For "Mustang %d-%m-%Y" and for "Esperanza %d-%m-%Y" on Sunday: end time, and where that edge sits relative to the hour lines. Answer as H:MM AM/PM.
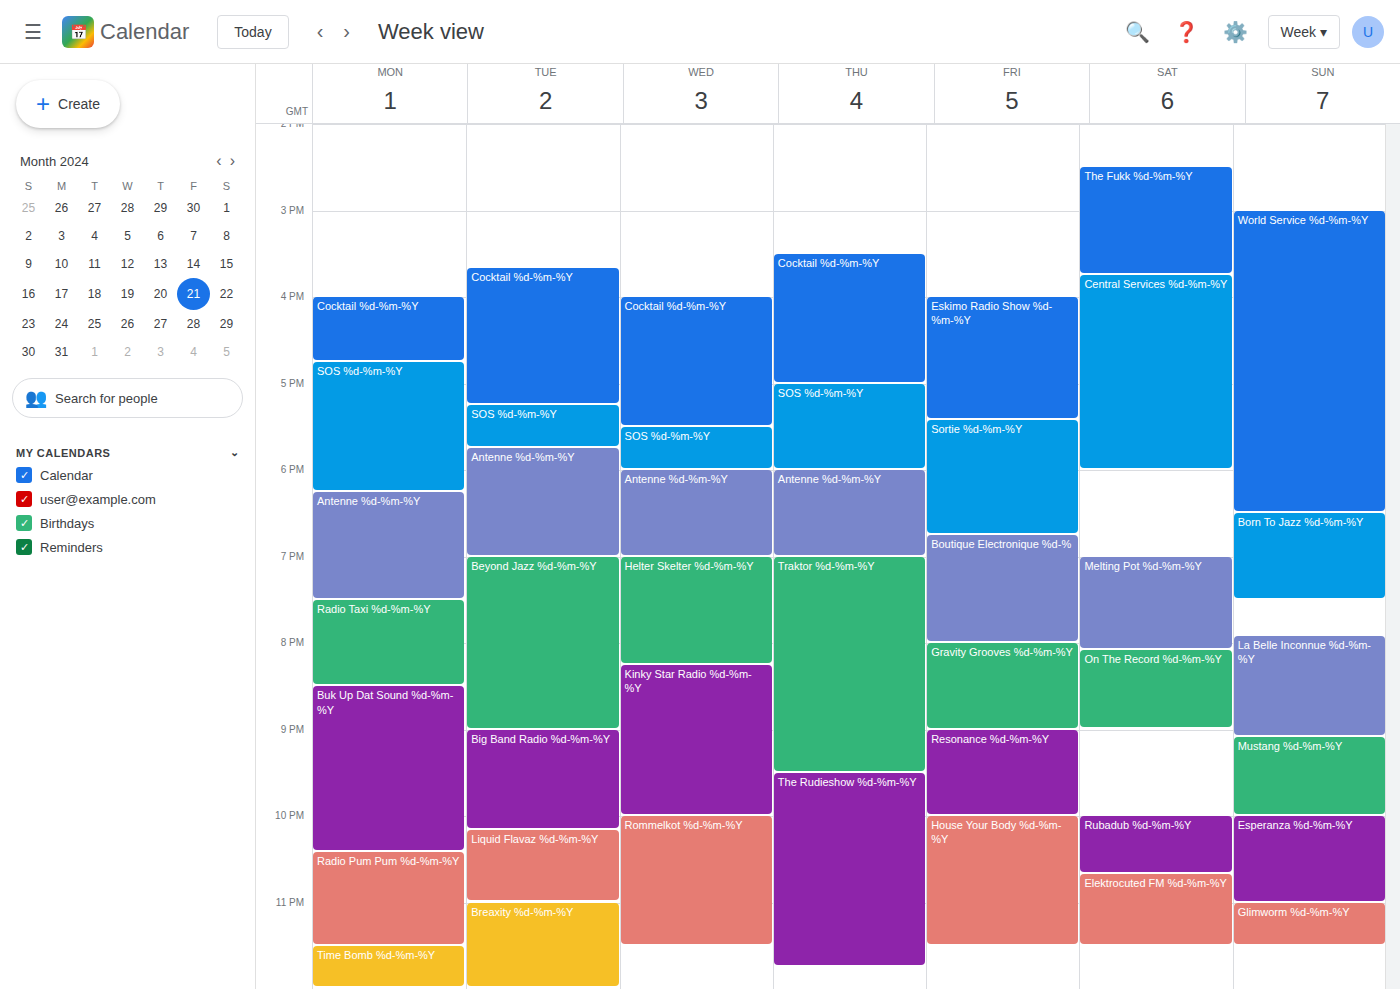
"Mustang %d-%m-%Y": 10:00 PM, exactly on the 10 PM line. "Esperanza %d-%m-%Y": 11:00 PM, exactly on the 11 PM line.